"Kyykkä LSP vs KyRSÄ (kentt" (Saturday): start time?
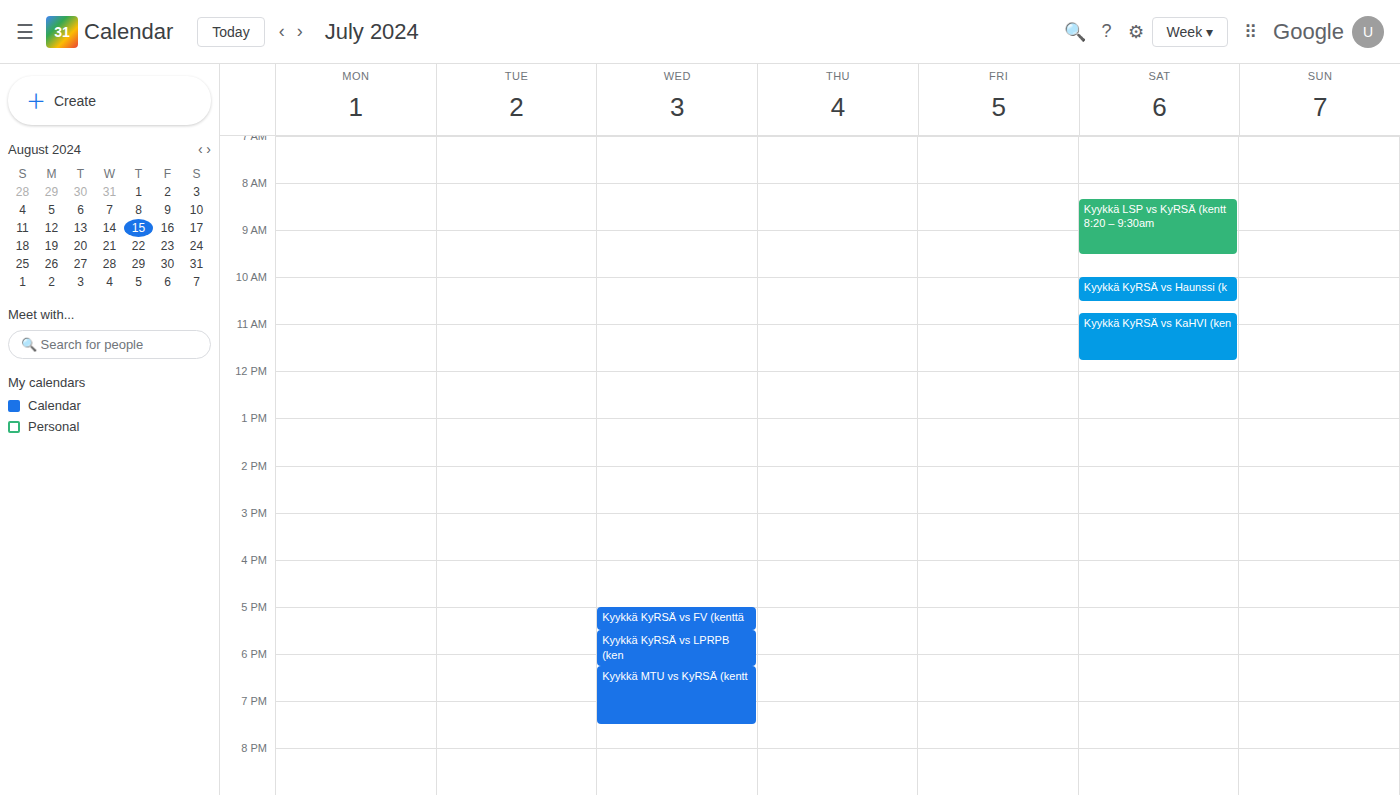
08:20